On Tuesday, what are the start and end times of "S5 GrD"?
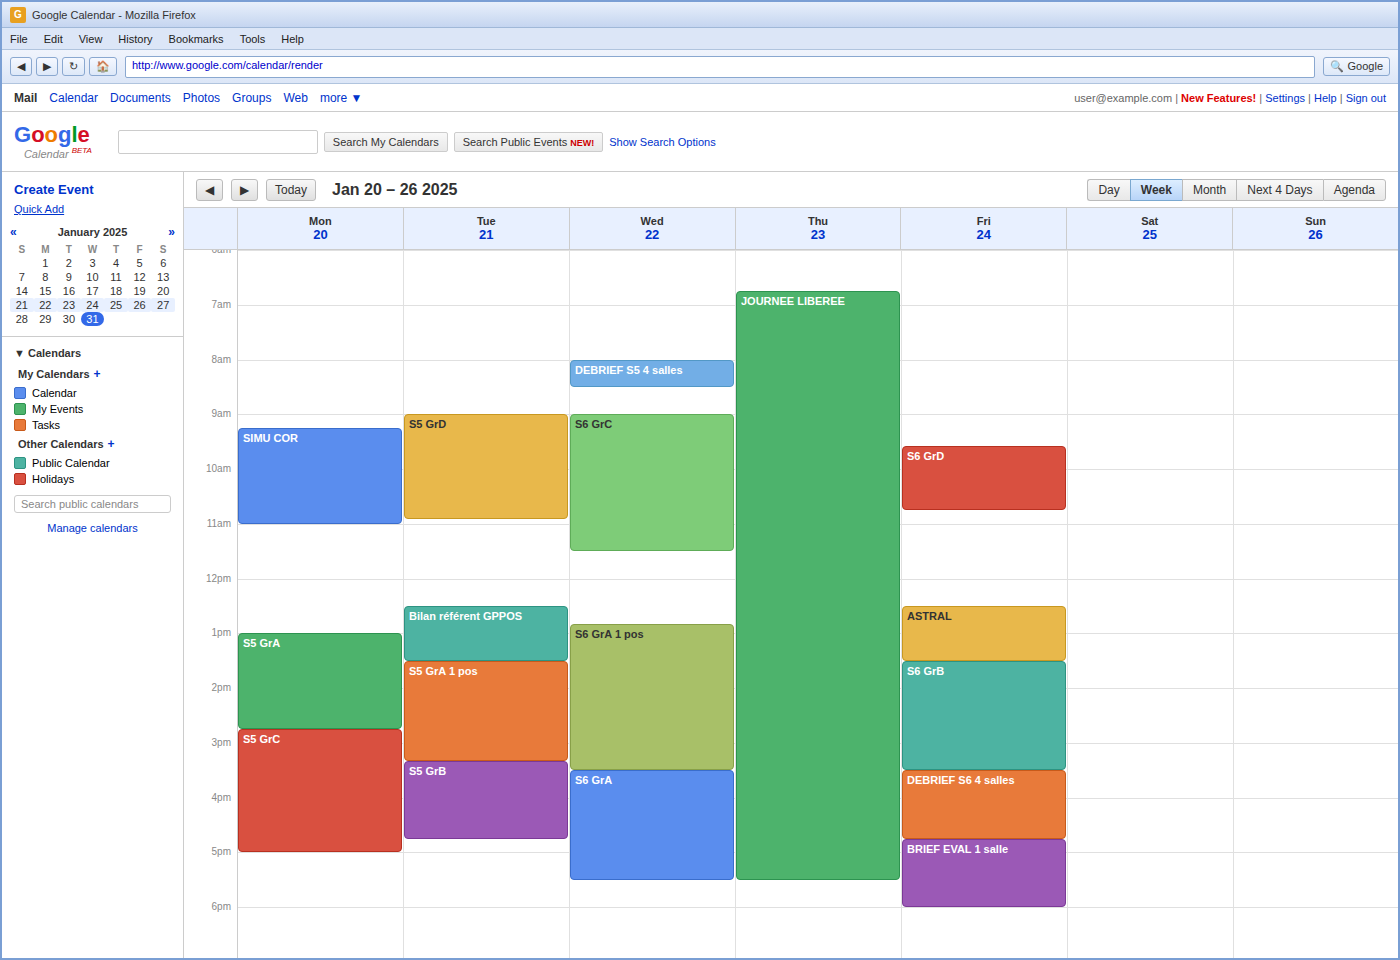
9:00 AM to 10:55 AM